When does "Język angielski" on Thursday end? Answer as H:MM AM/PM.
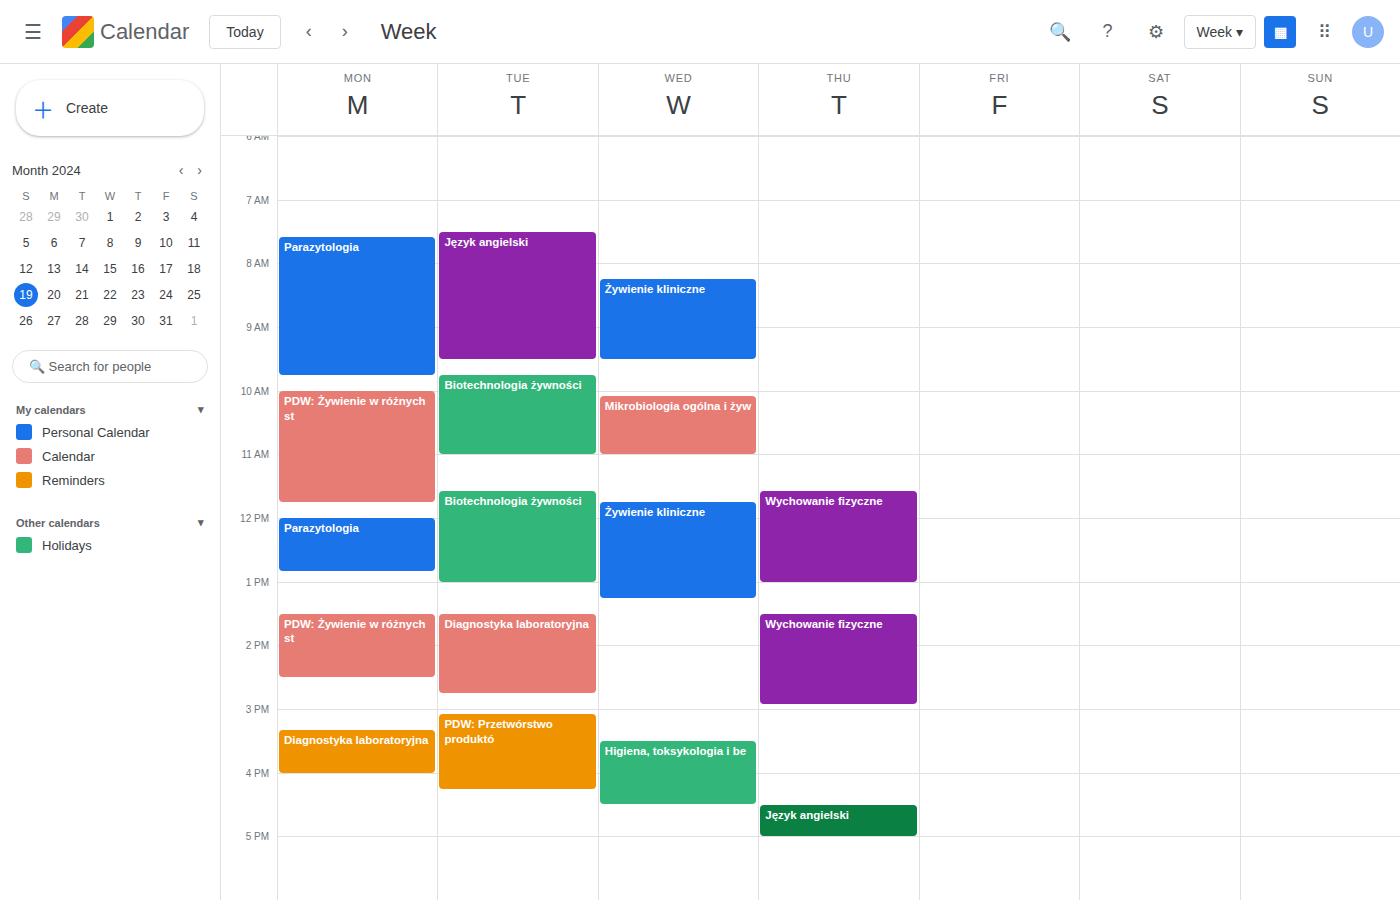
5:00 PM